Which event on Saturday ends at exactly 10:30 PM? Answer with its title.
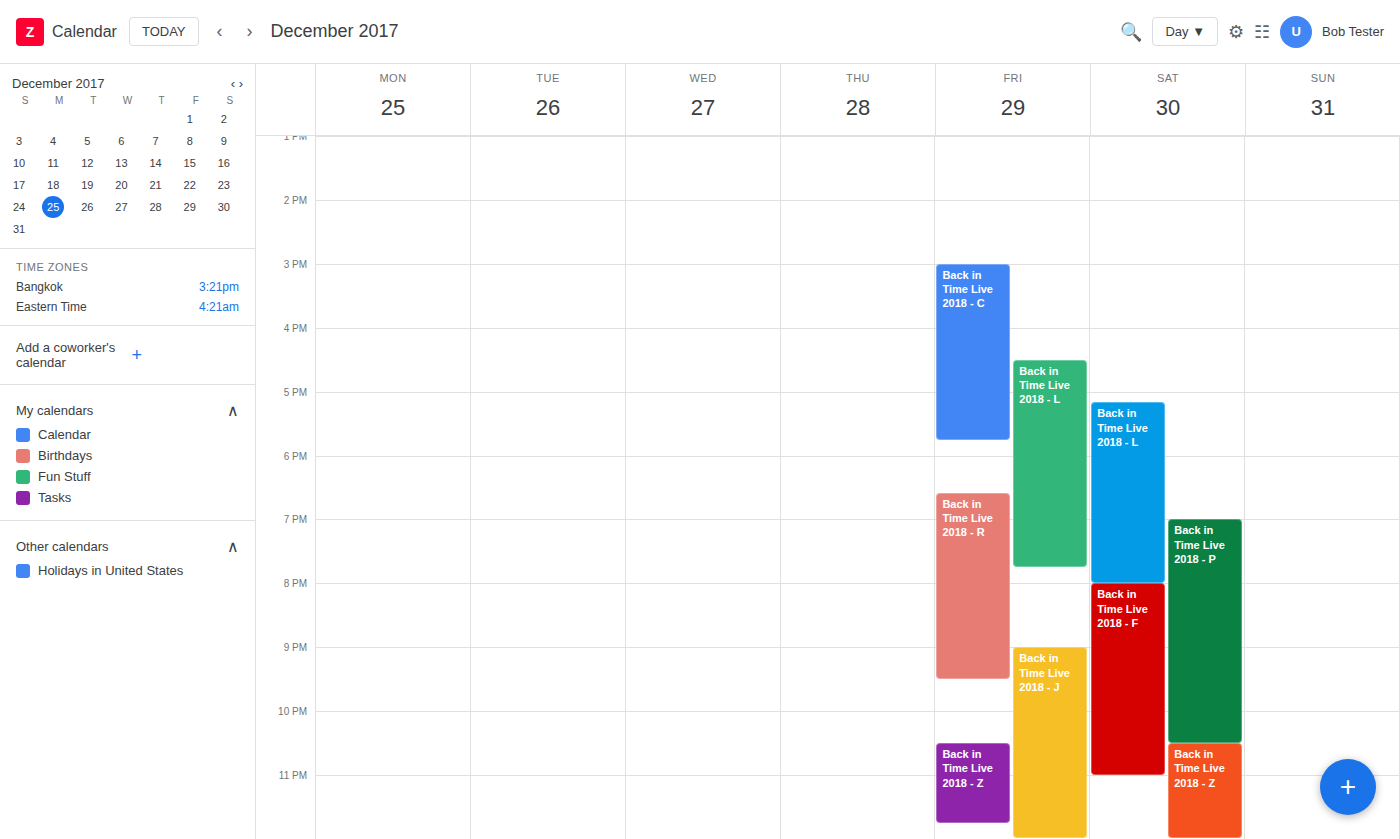
"Back in Time Live 2018 - P"